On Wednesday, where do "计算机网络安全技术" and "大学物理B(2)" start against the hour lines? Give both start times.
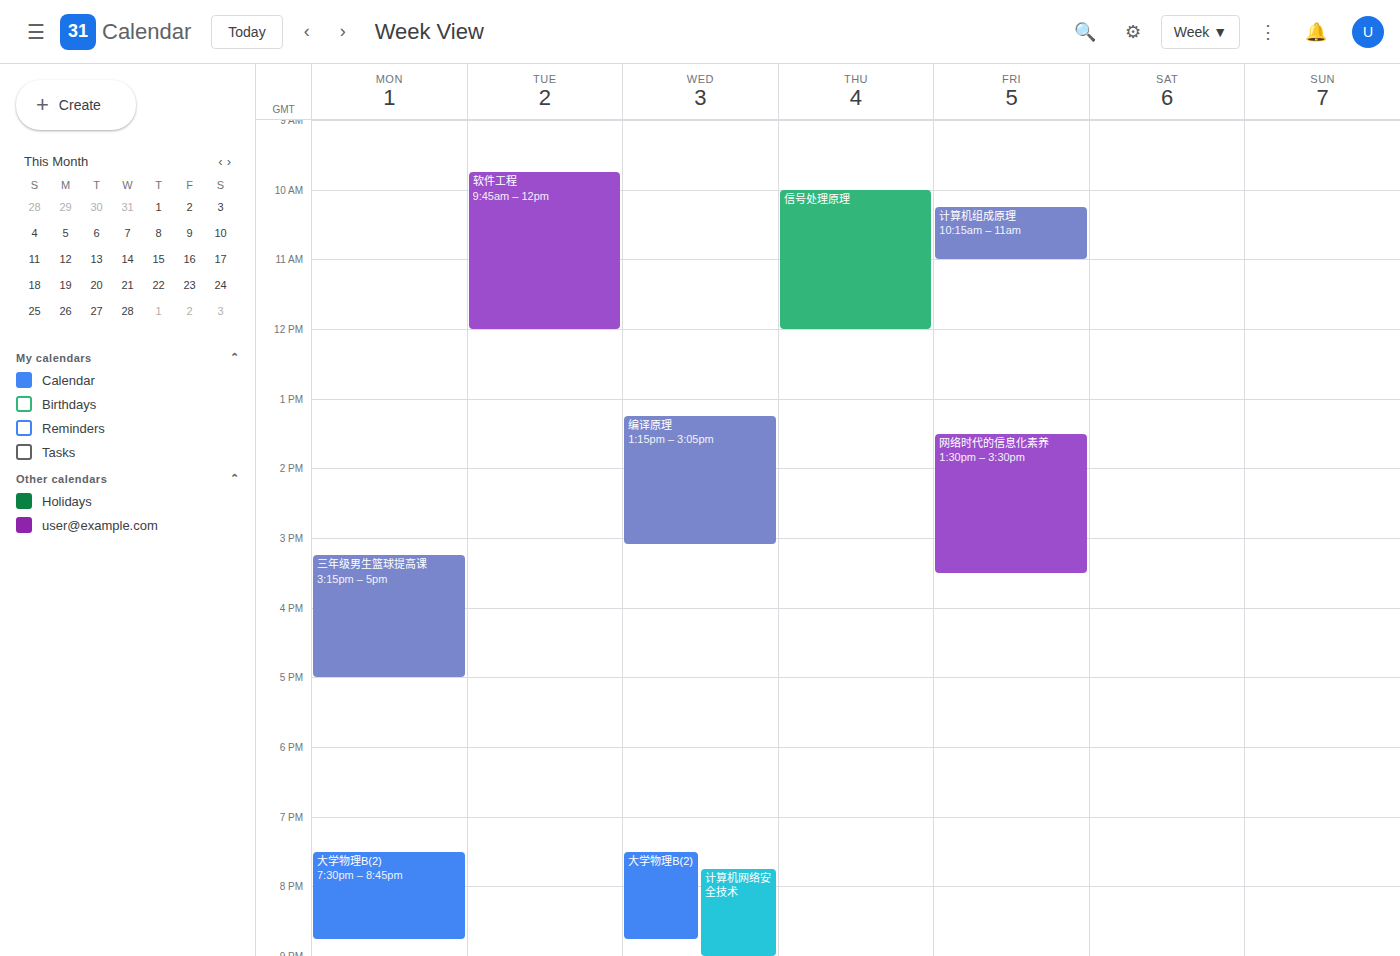
"计算机网络安全技术": 7:45 PM, neither: three quarters of the way from the 7 PM line to the 8 PM line. "大学物理B(2)": 7:30 PM, halfway between the 7 PM and 8 PM lines.